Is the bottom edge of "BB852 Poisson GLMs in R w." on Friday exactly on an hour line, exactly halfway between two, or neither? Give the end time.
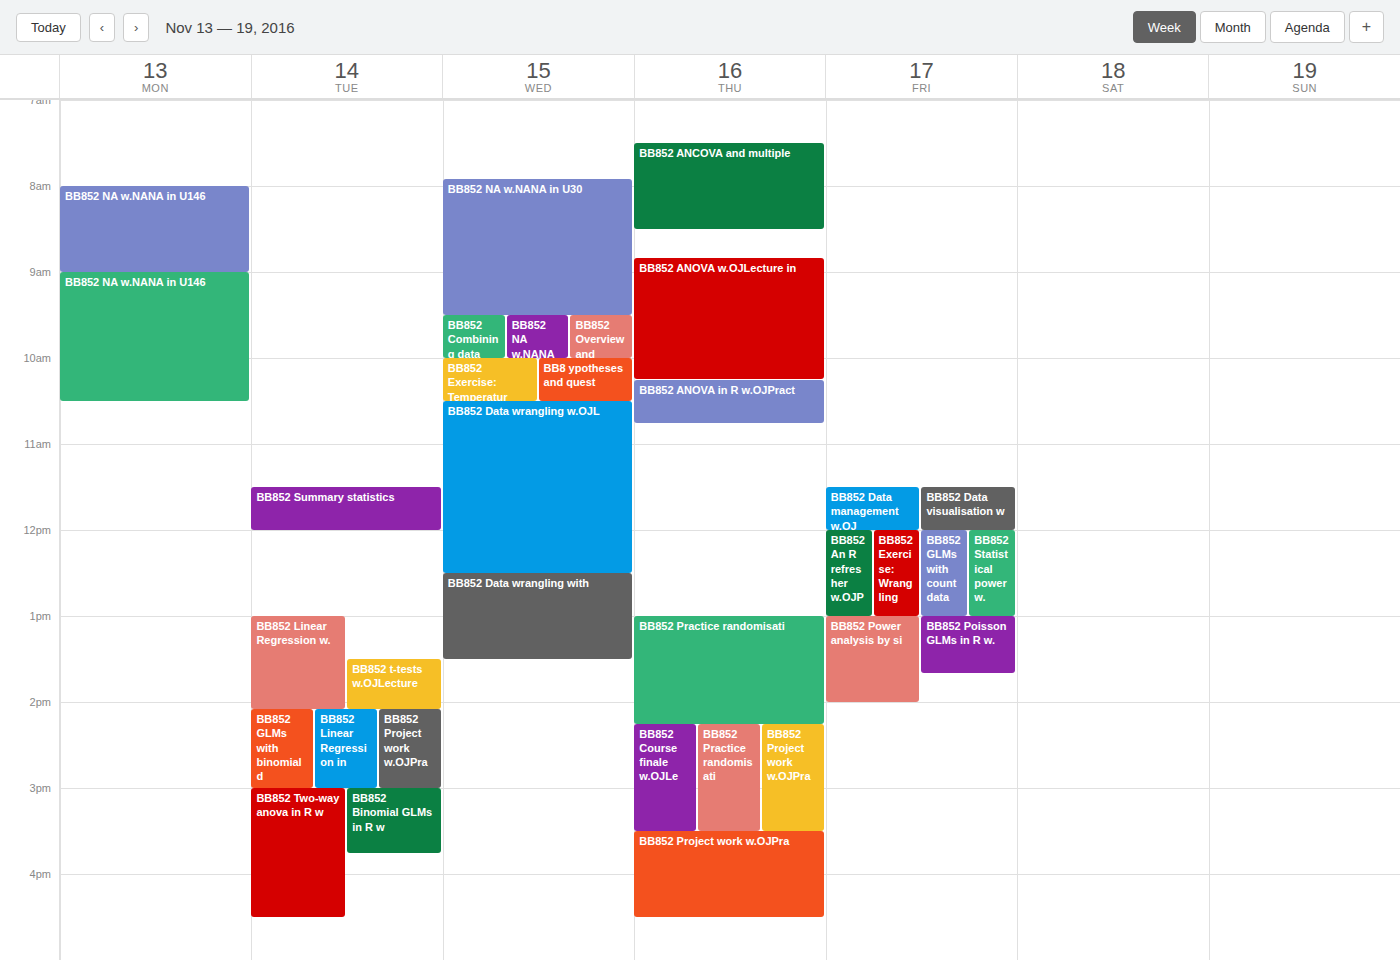
1:40 PM -- neither: 40 minutes below the 1 PM line and 20 minutes above the 2 PM line.